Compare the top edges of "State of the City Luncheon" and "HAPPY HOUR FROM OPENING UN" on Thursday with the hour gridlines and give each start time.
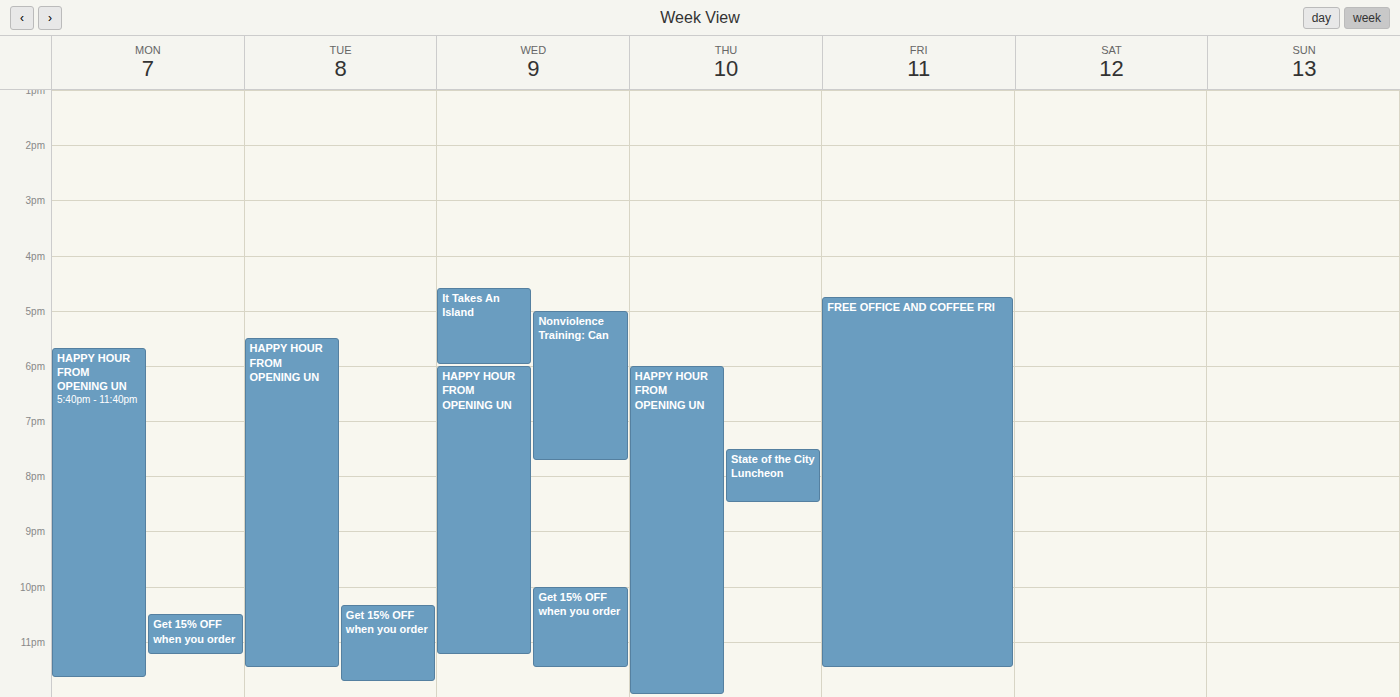
"State of the City Luncheon": 19:30, halfway between the 19:00 and 20:00 lines. "HAPPY HOUR FROM OPENING UN": 18:00, exactly on the 18:00 line.